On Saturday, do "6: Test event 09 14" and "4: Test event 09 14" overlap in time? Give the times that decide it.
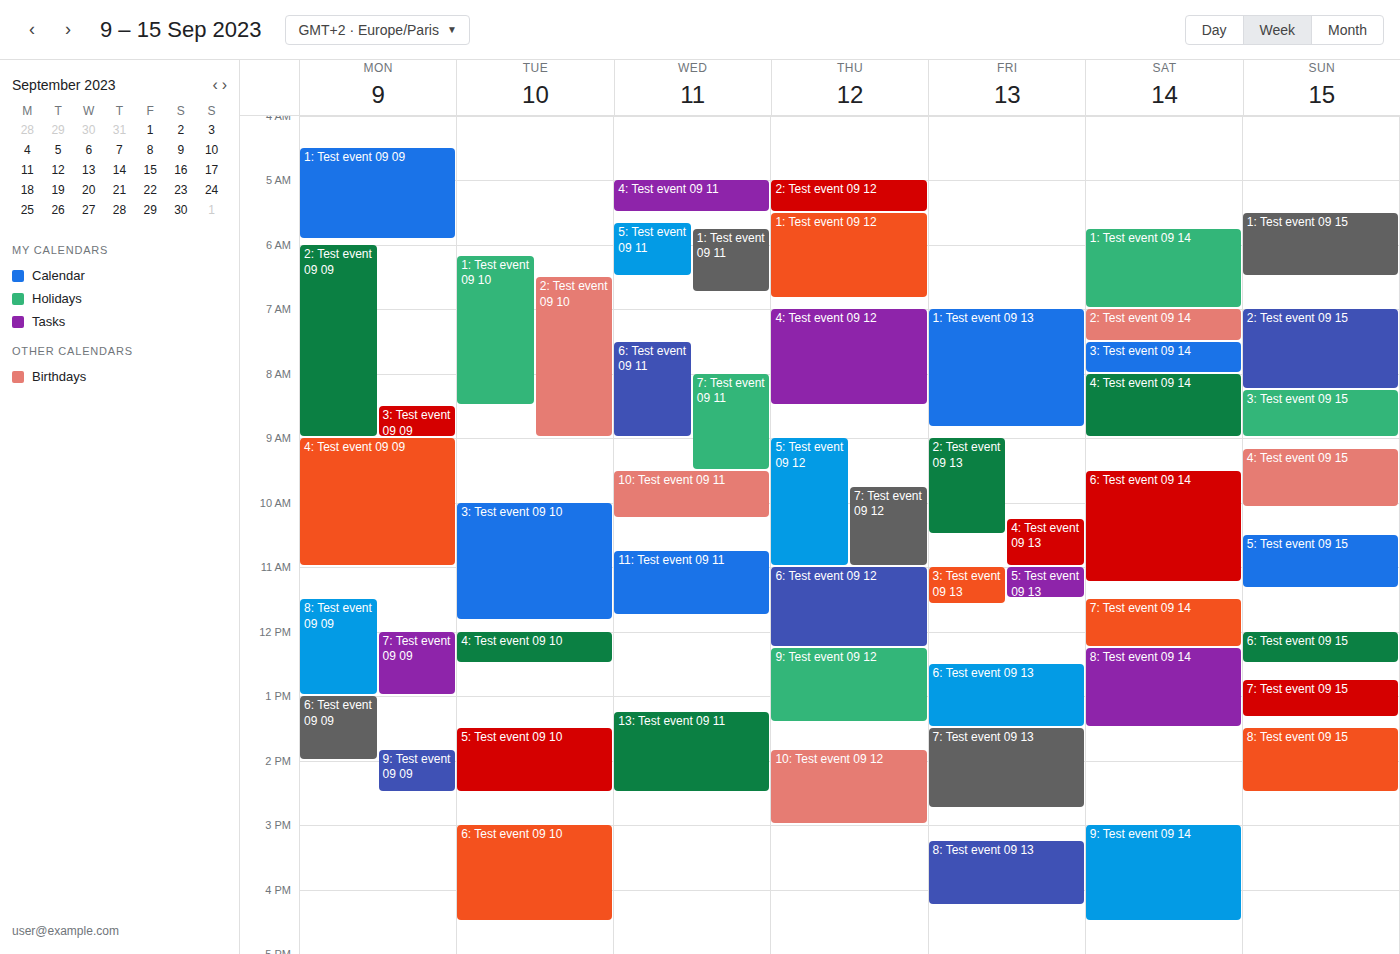
"4: Test event 09 14" ends at 9:00 AM and "6: Test event 09 14" starts at 9:30 AM -- no overlap.